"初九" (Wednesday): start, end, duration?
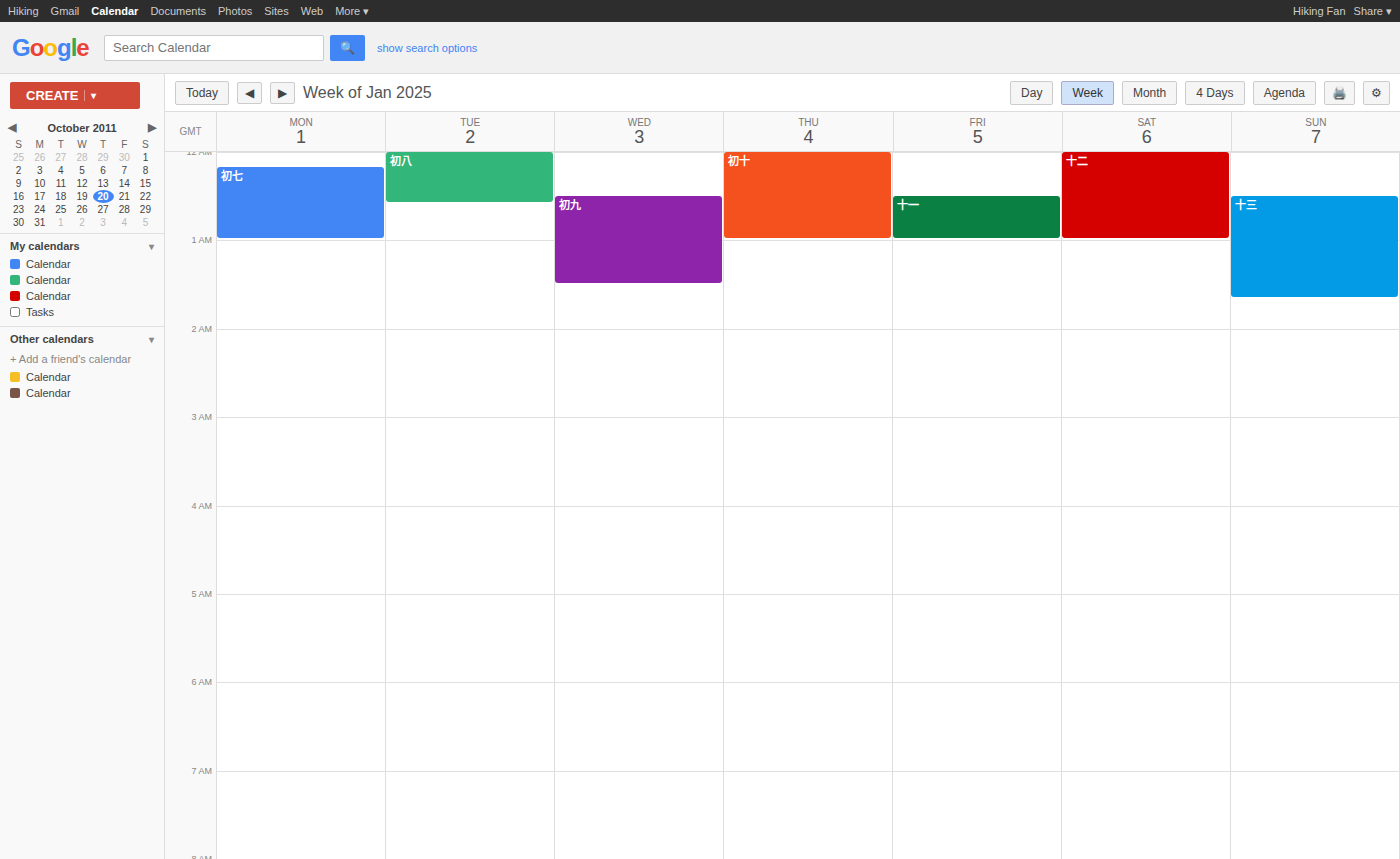
12:30 AM to 1:30 AM, 1 hour